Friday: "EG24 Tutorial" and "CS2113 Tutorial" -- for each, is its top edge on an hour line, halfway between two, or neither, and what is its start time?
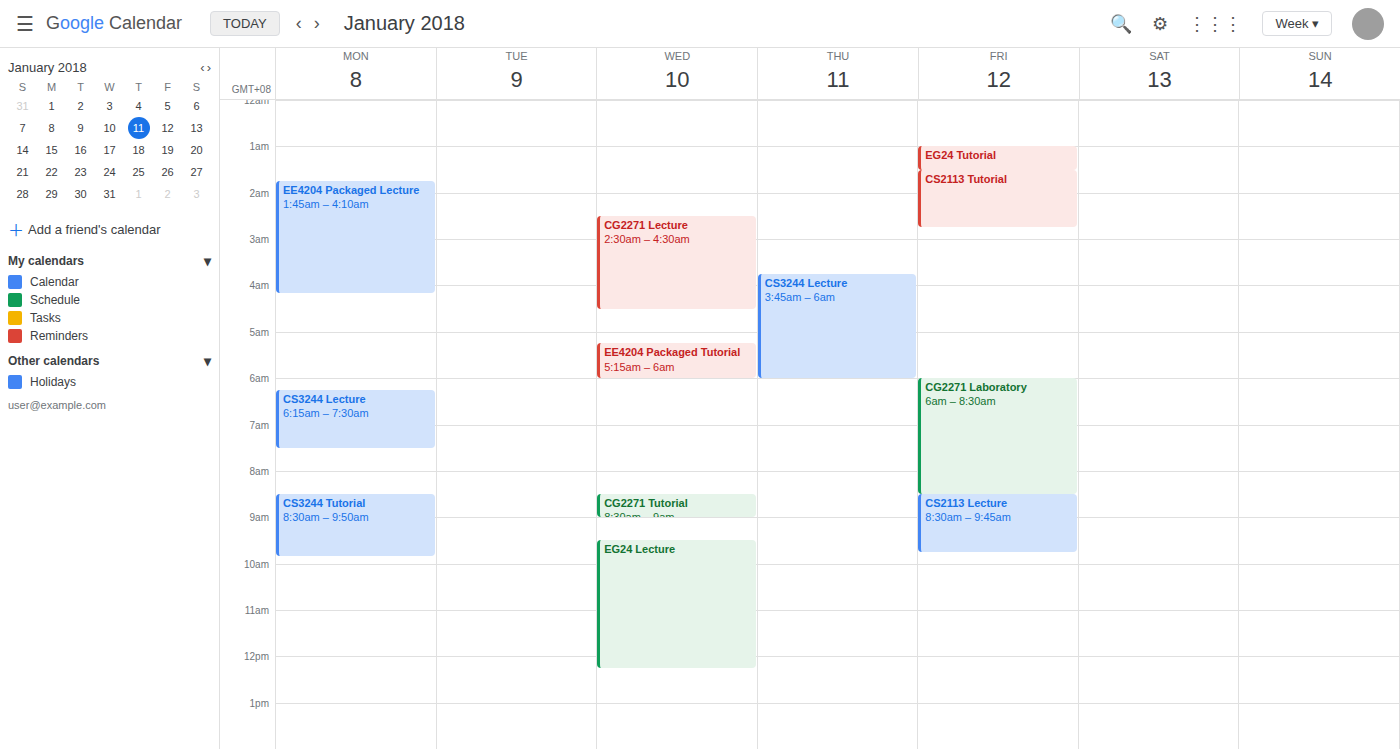
"EG24 Tutorial": 1:00 AM, exactly on the 1 AM line. "CS2113 Tutorial": 1:30 AM, halfway between the 1 AM and 2 AM lines.